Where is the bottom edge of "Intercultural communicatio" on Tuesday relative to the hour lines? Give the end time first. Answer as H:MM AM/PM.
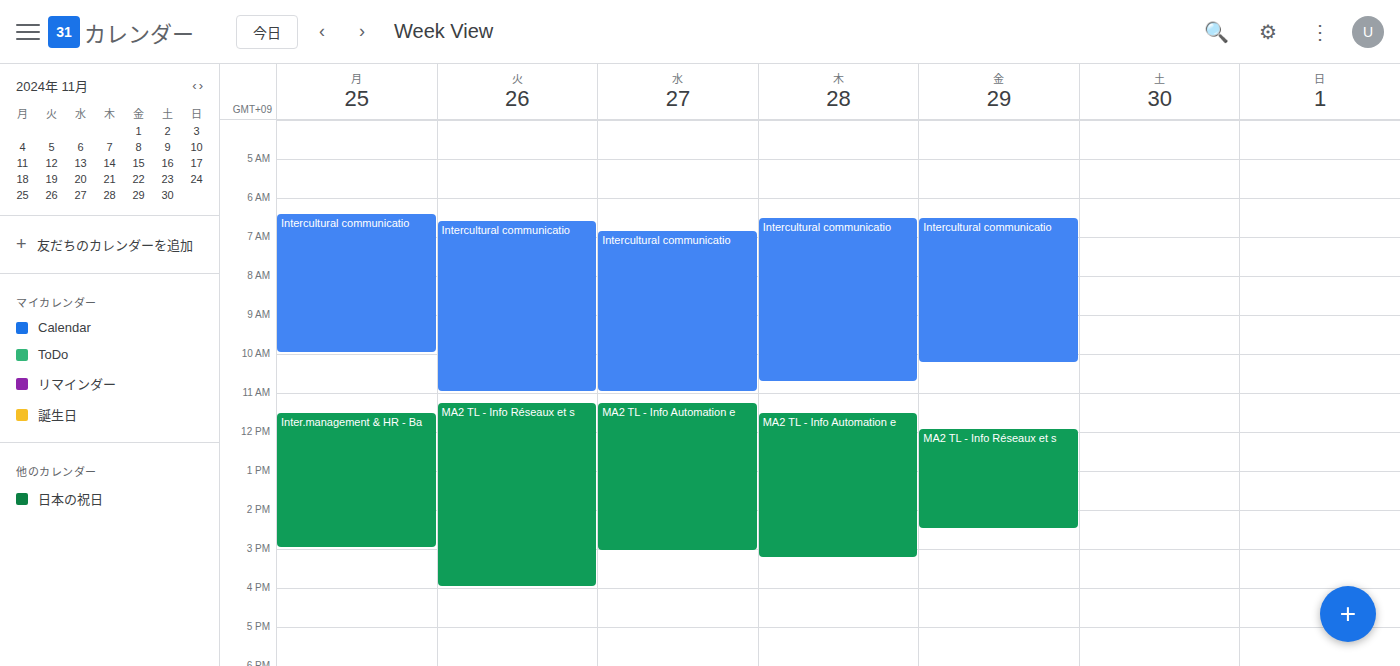
11:00 AM -- exactly on the 11 AM line.